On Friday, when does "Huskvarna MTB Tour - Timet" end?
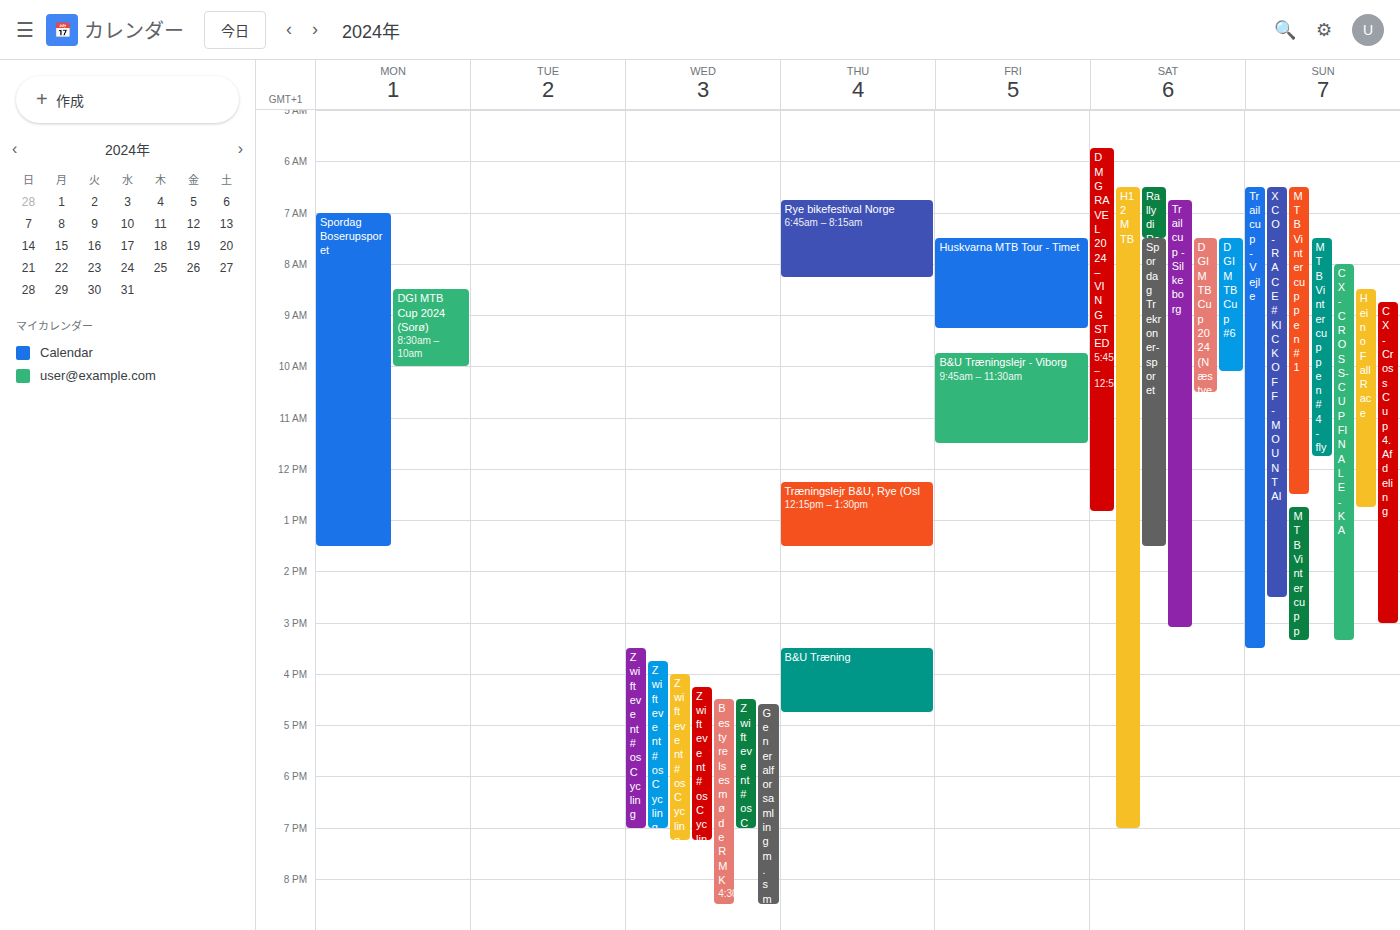
9:15 AM